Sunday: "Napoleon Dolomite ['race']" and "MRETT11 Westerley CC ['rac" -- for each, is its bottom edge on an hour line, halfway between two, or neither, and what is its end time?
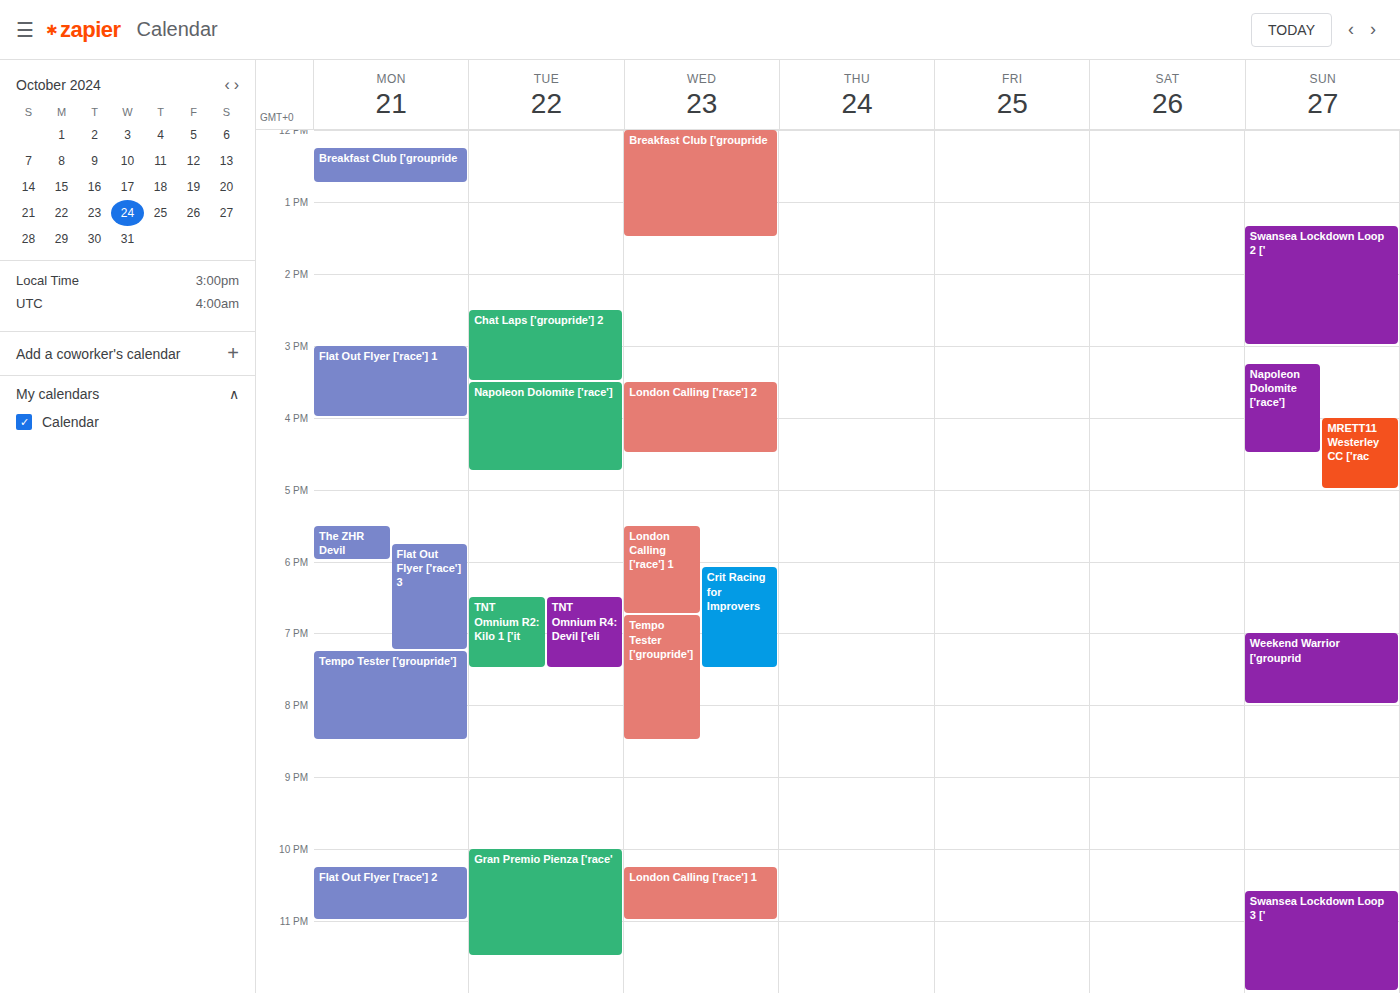
"Napoleon Dolomite ['race']": 16:30, halfway between the 16:00 and 17:00 lines. "MRETT11 Westerley CC ['rac": 17:00, exactly on the 17:00 line.